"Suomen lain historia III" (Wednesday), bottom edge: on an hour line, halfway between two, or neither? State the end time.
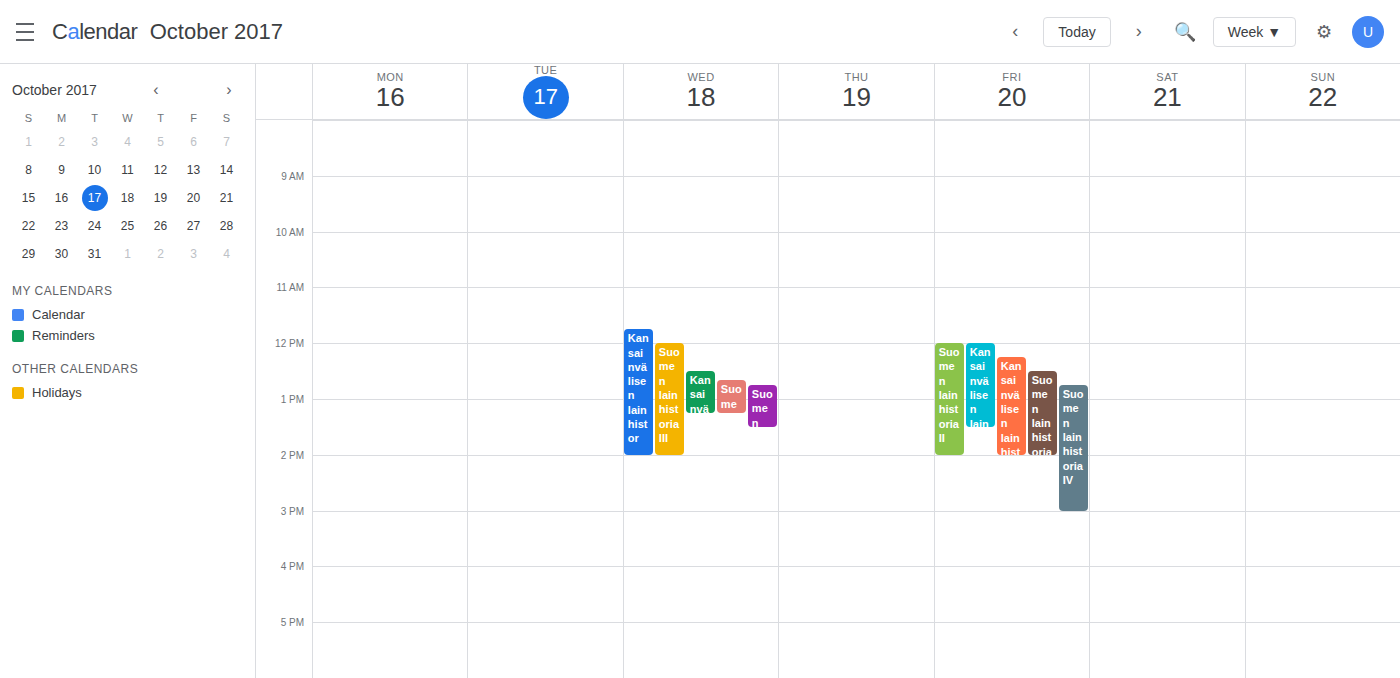
2:00 PM -- exactly on the 2 PM line.